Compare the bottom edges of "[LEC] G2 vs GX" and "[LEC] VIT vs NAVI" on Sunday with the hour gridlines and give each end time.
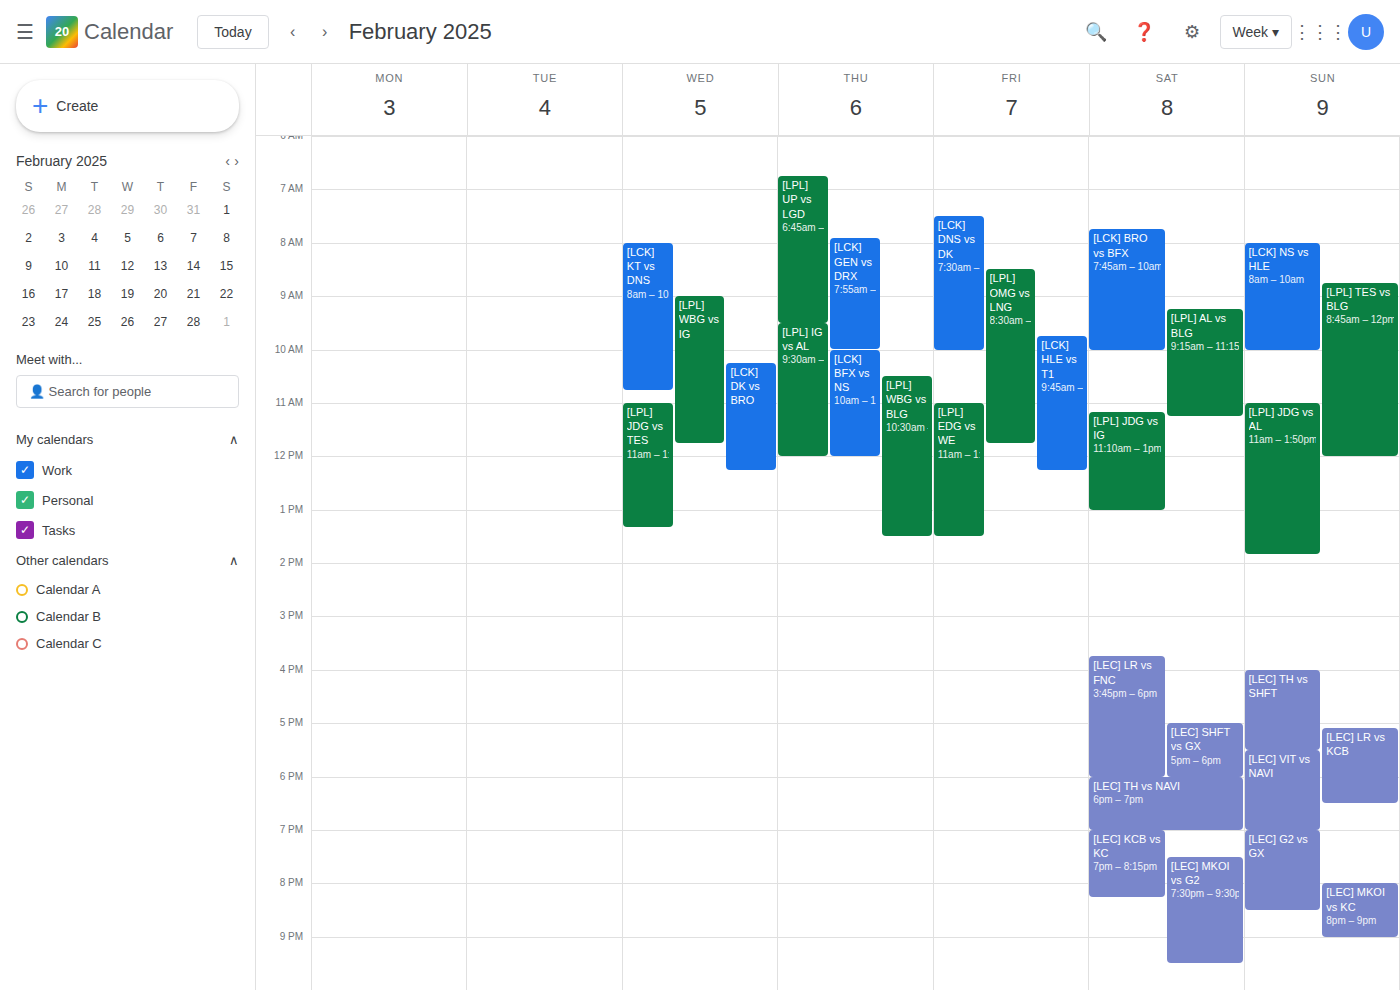
"[LEC] G2 vs GX": 8:30 PM, halfway between the 8 PM and 9 PM lines. "[LEC] VIT vs NAVI": 7:00 PM, exactly on the 7 PM line.